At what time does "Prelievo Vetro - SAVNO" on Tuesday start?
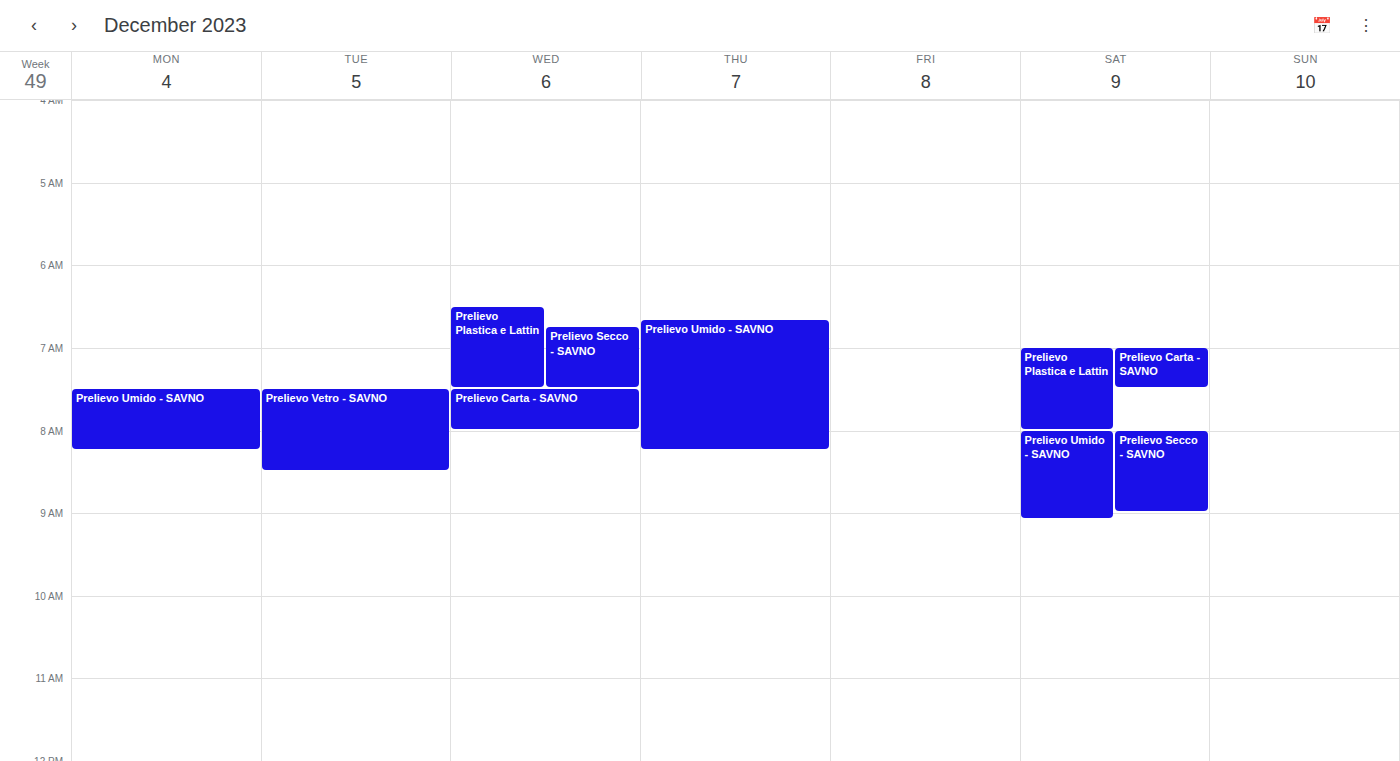
7:30 AM